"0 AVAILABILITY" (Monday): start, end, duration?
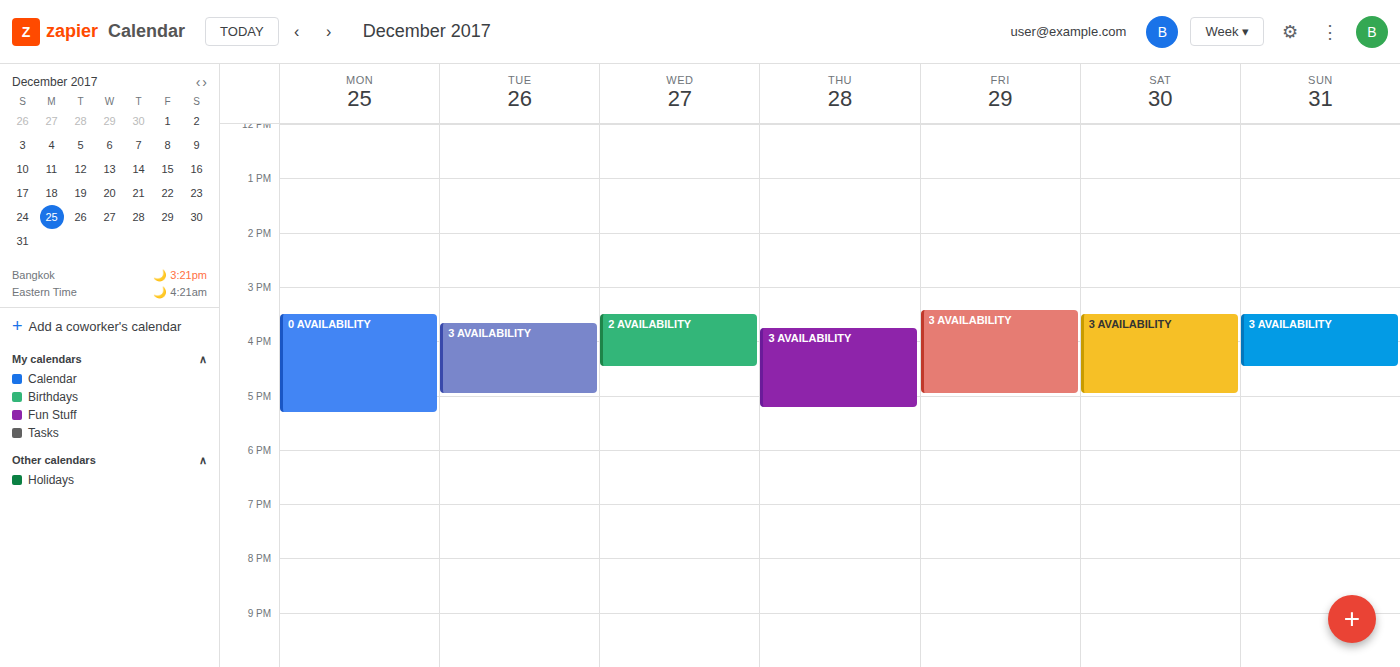
3:30 PM to 5:20 PM, 1 hour 50 minutes